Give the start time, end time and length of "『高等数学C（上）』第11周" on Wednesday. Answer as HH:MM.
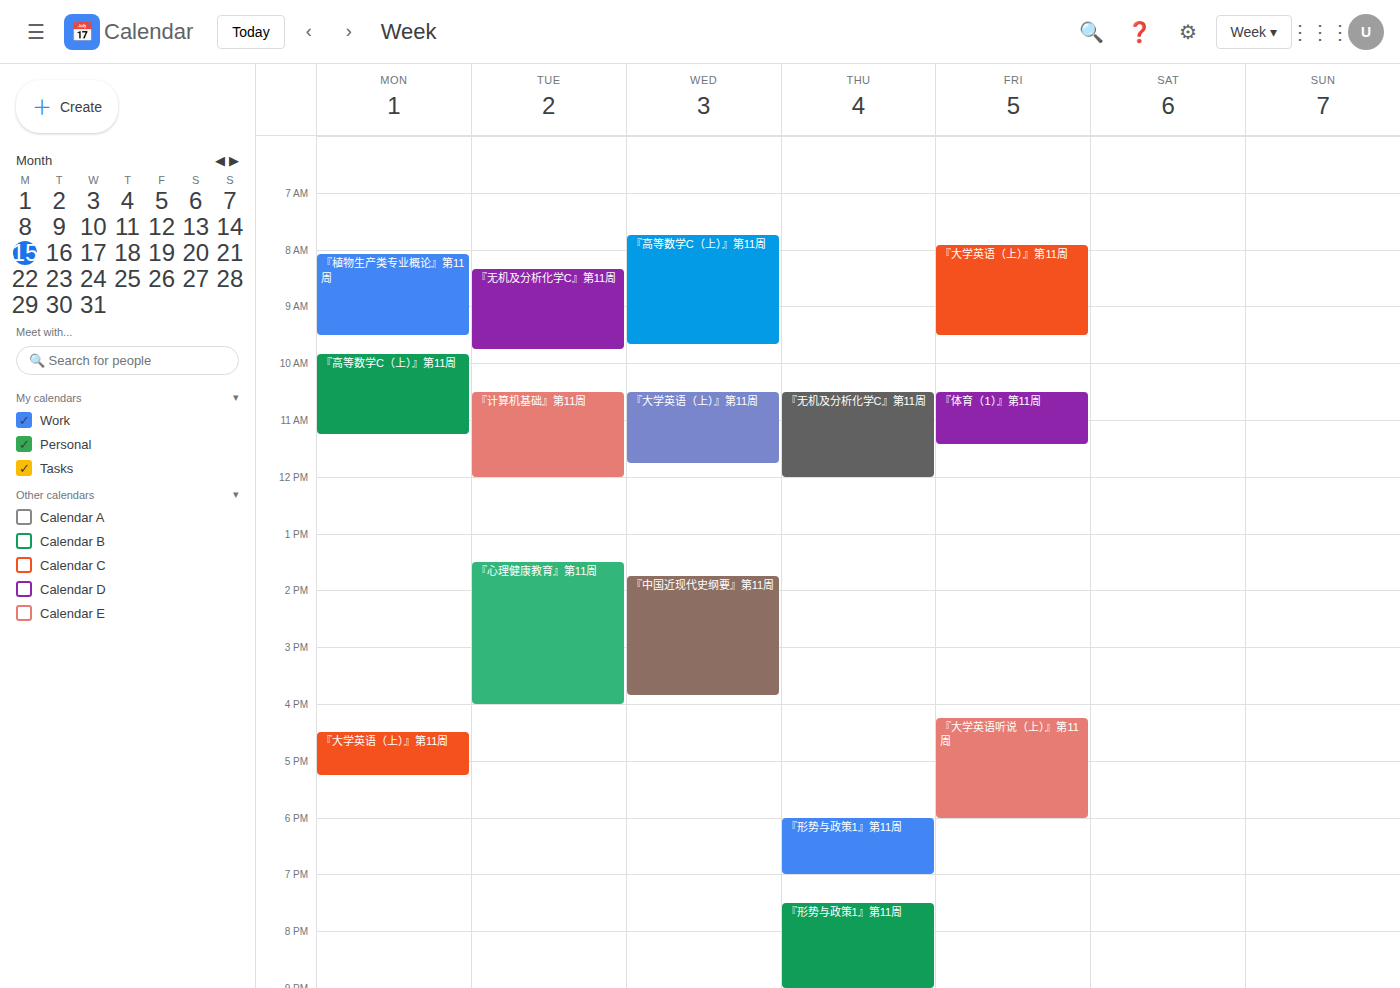
07:45 to 09:40, 1 hour 55 minutes